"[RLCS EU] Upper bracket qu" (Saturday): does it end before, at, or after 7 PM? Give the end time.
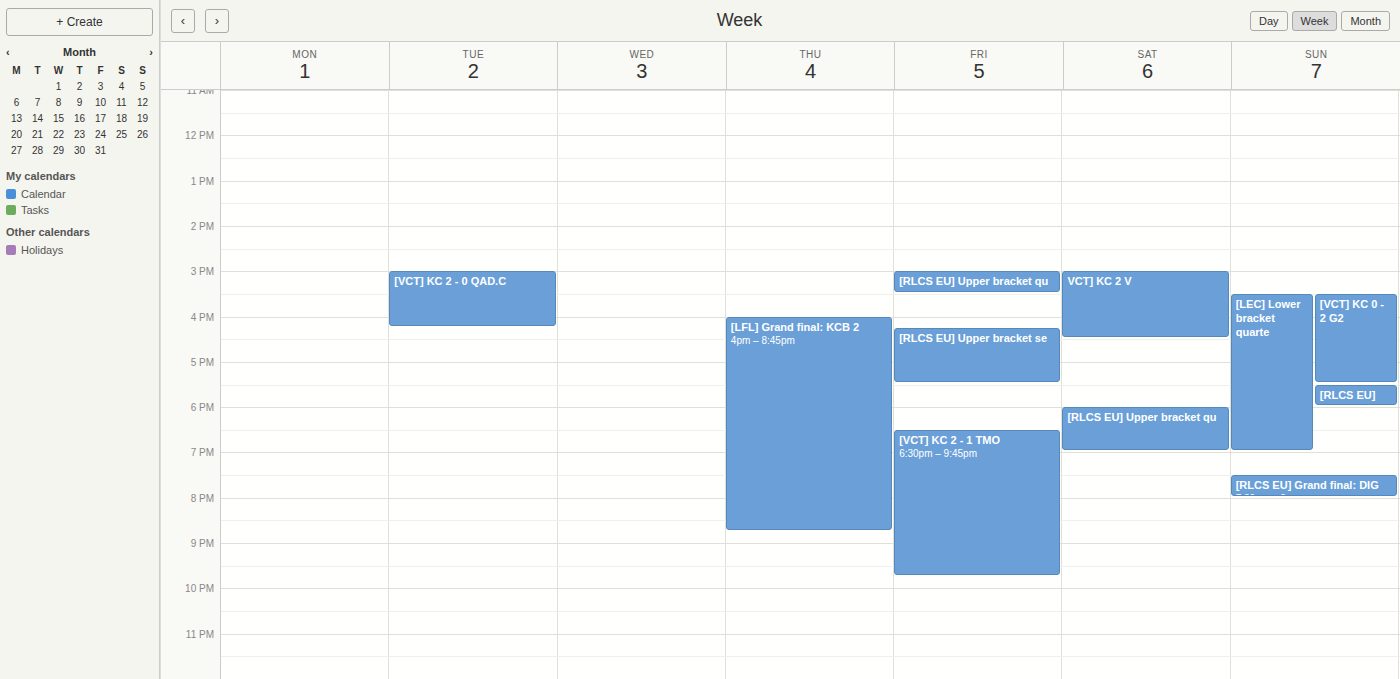
7:00 PM -- exactly at 7 PM, on the 7 PM line.